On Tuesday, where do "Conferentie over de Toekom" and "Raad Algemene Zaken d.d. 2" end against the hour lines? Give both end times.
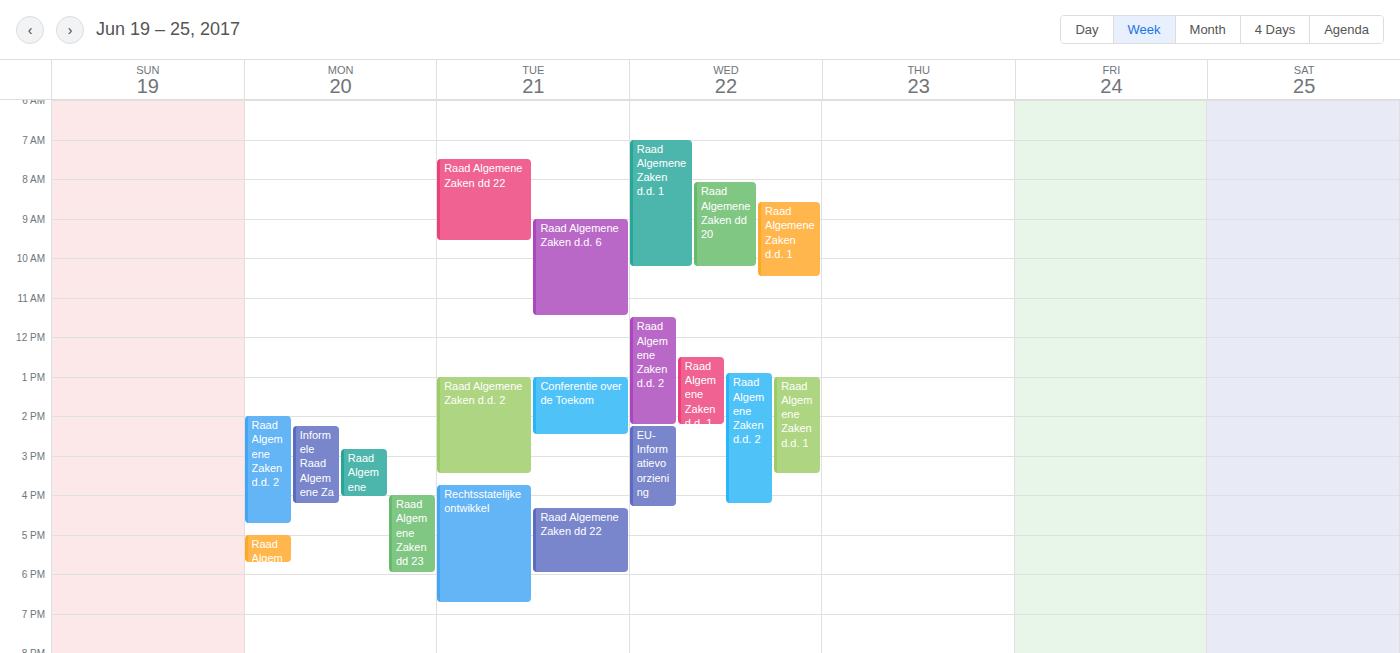
"Conferentie over de Toekom": 2:30 PM, halfway between the 2 PM and 3 PM lines. "Raad Algemene Zaken d.d. 2": 3:30 PM, halfway between the 3 PM and 4 PM lines.